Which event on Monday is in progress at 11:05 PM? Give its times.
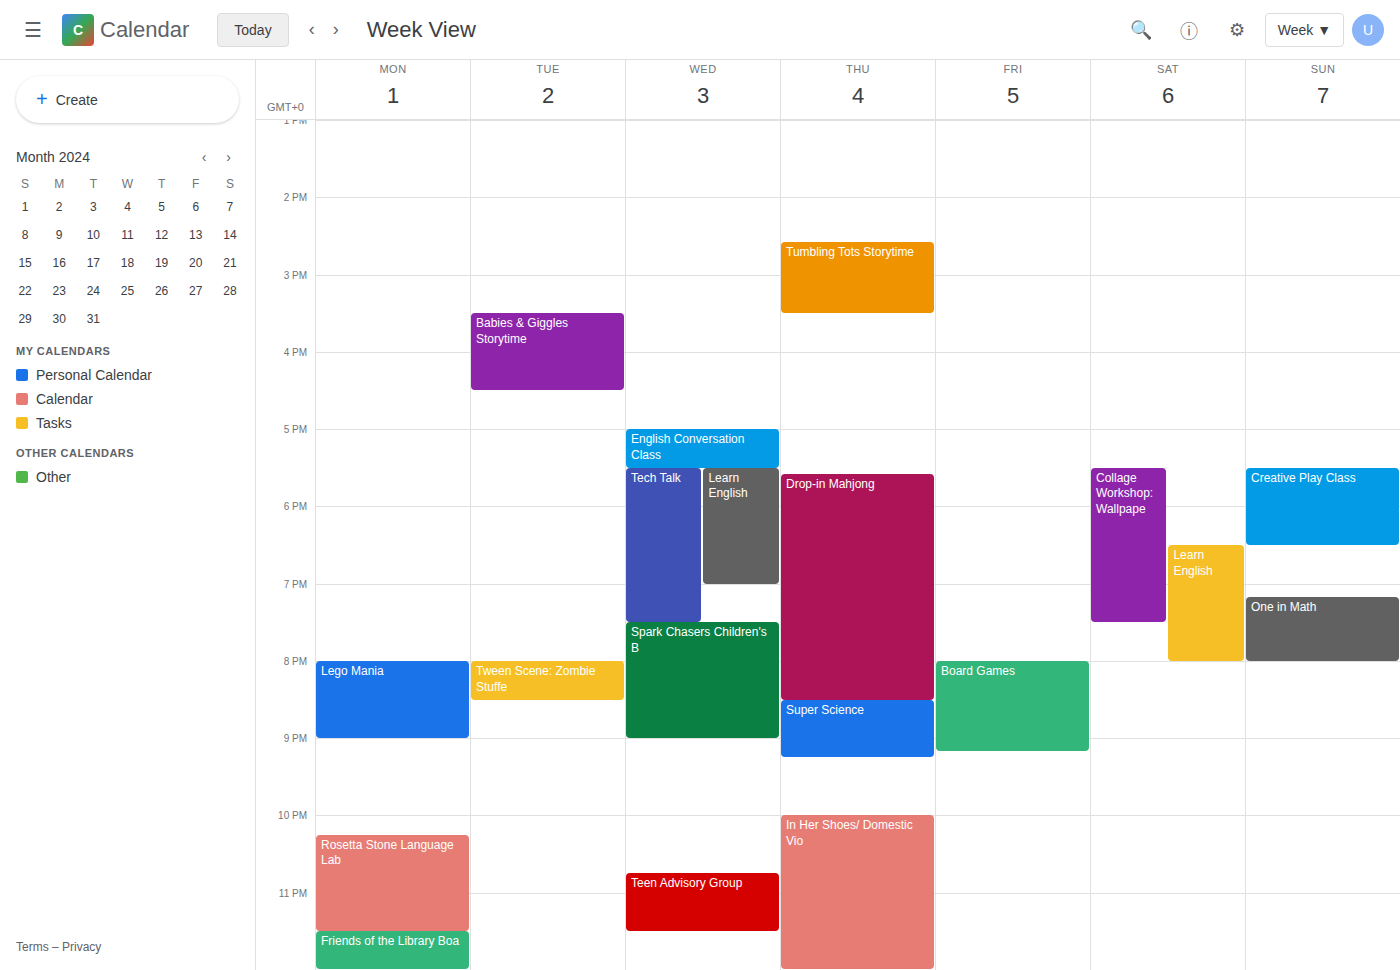
"Rosetta Stone Language Lab", 10:15 PM to 11:30 PM